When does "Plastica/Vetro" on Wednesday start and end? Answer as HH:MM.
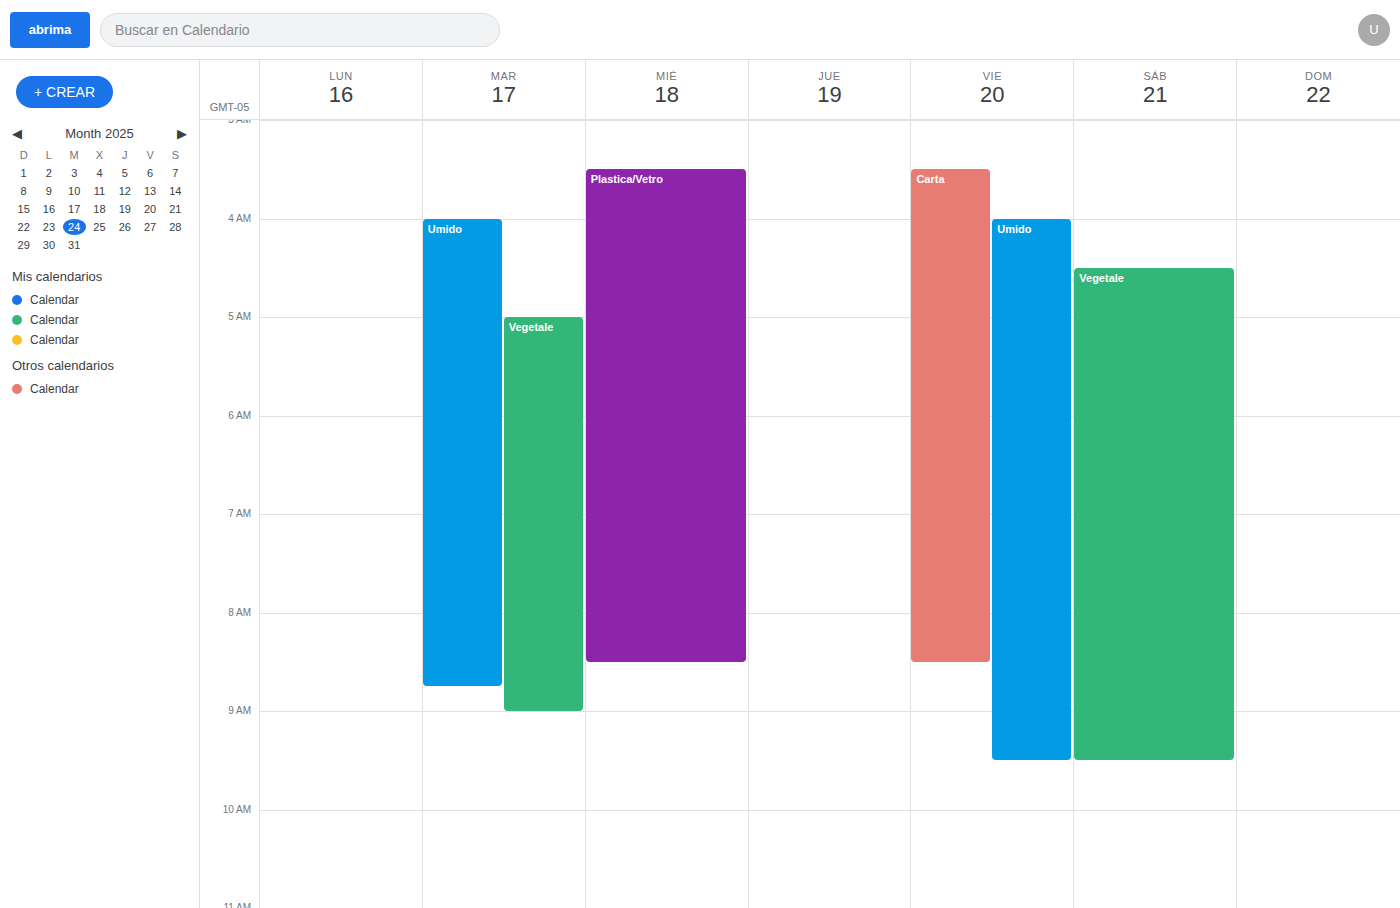
03:30 to 08:30